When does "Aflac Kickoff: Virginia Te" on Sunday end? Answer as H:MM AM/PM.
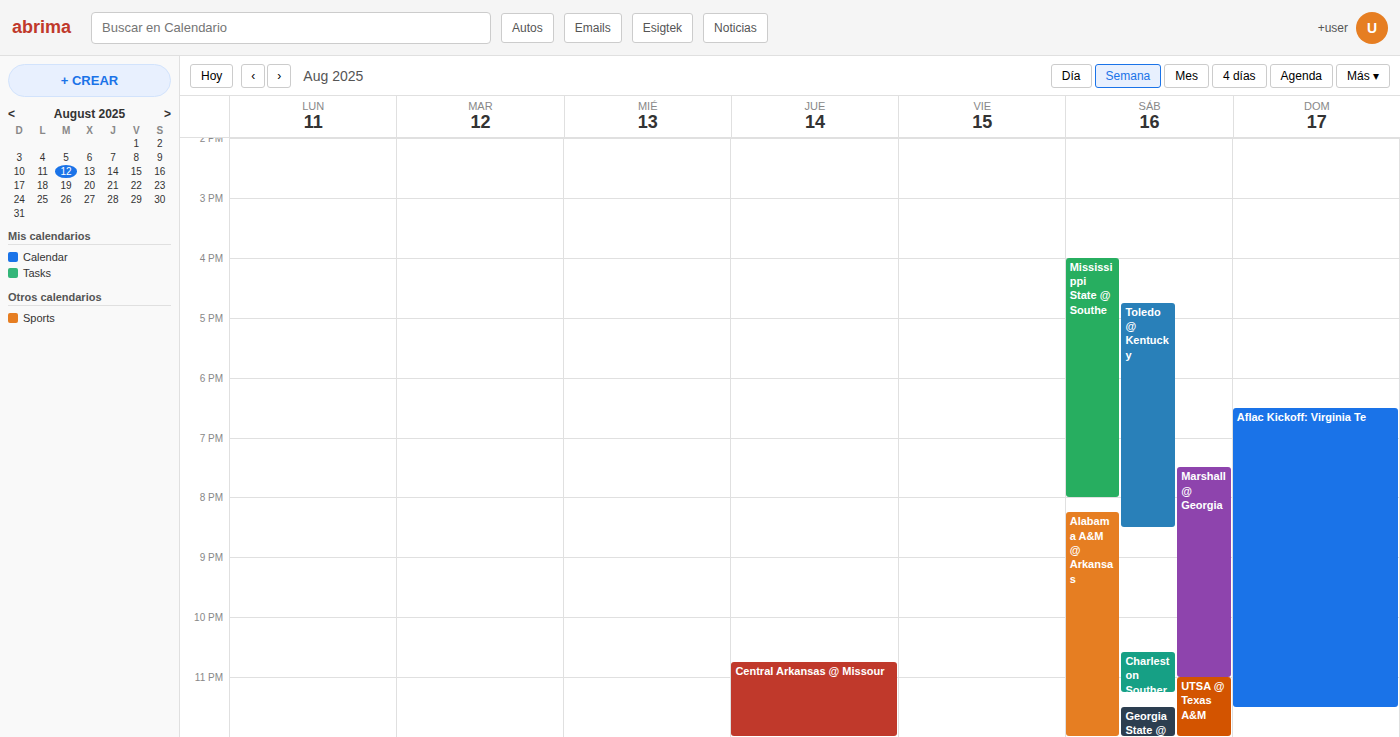
11:30 PM